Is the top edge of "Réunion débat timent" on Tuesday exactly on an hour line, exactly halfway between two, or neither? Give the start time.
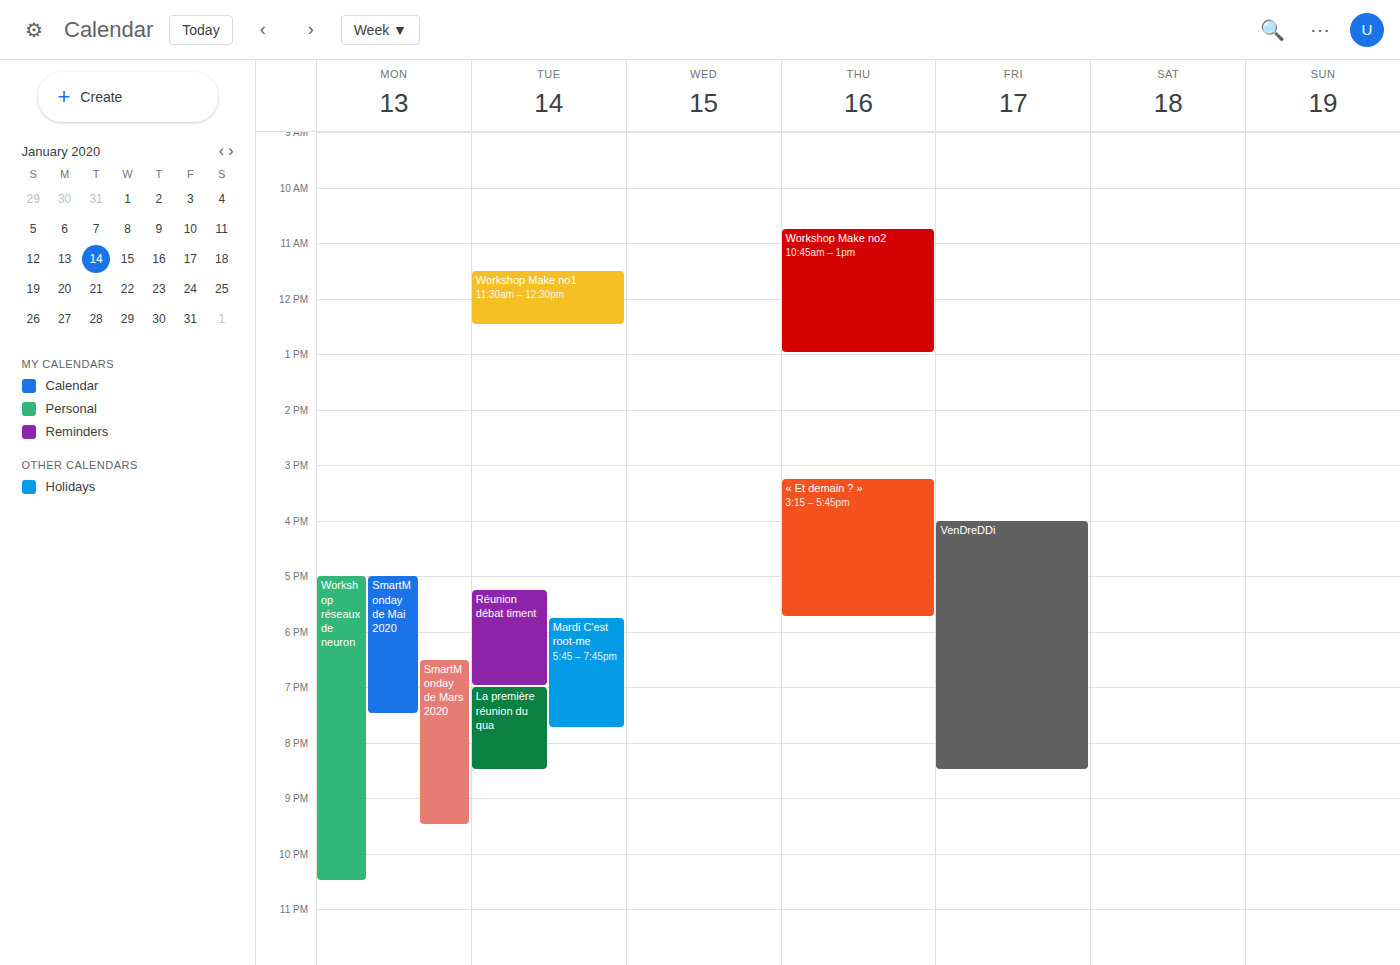
5:15 PM -- neither: a quarter of the way from the 5 PM line to the 6 PM line.